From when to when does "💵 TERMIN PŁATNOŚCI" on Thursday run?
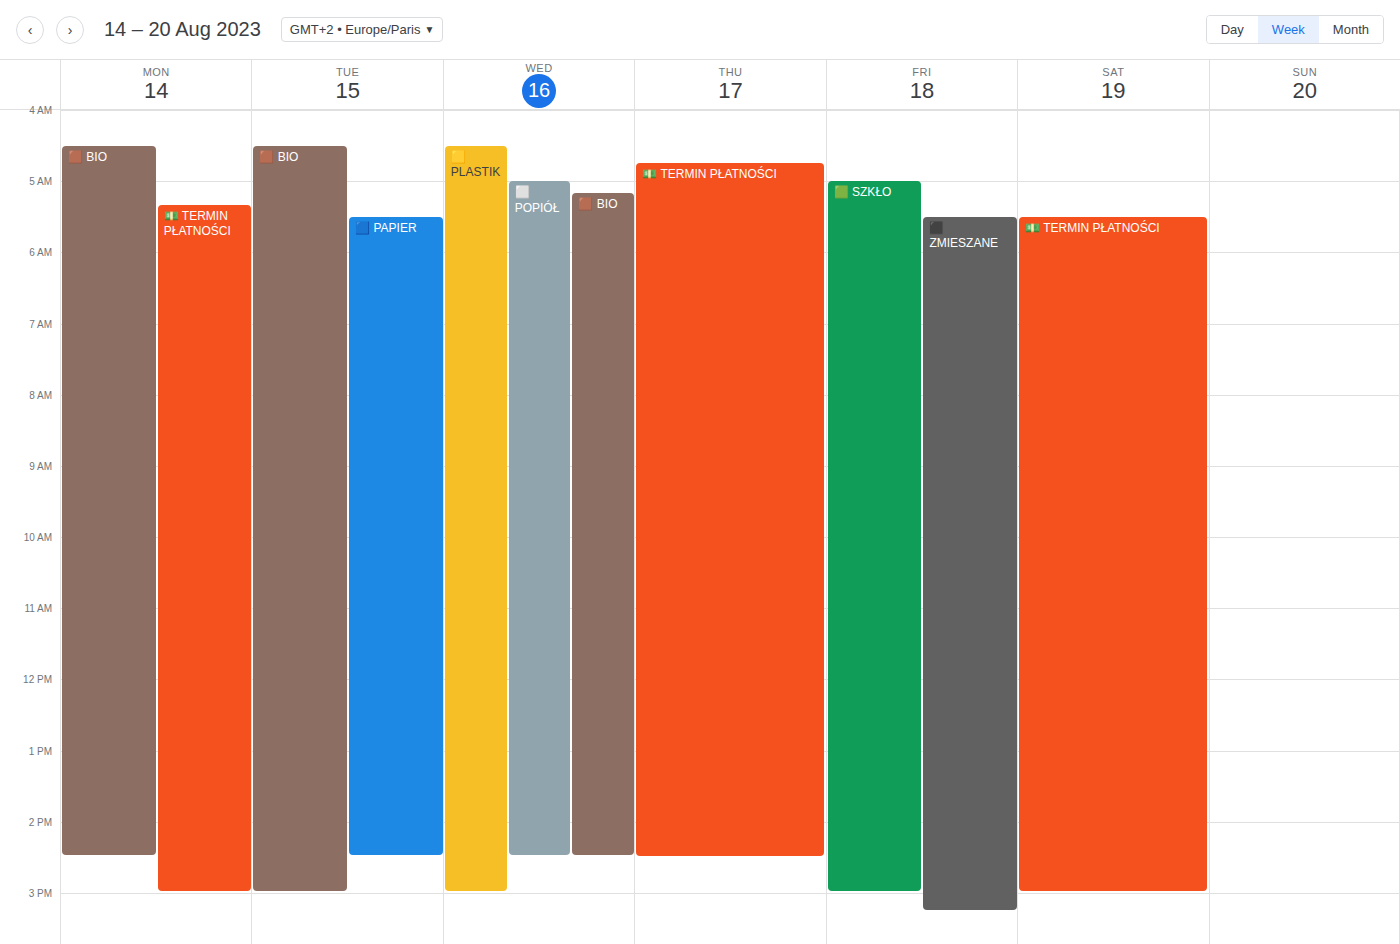
04:45 to 14:30